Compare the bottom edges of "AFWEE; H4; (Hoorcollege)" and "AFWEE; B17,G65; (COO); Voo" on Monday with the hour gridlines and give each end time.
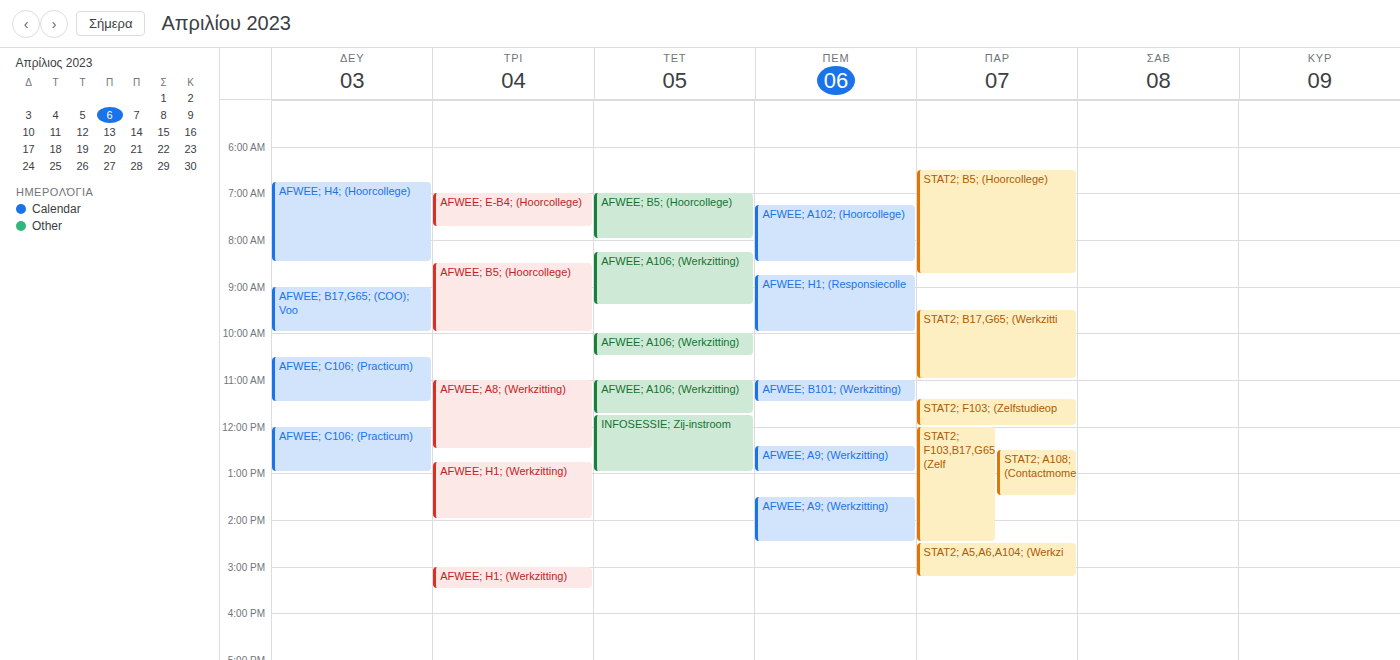
"AFWEE; H4; (Hoorcollege)": 8:30 AM, halfway between the 8 AM and 9 AM lines. "AFWEE; B17,G65; (COO); Voo": 10:00 AM, exactly on the 10 AM line.